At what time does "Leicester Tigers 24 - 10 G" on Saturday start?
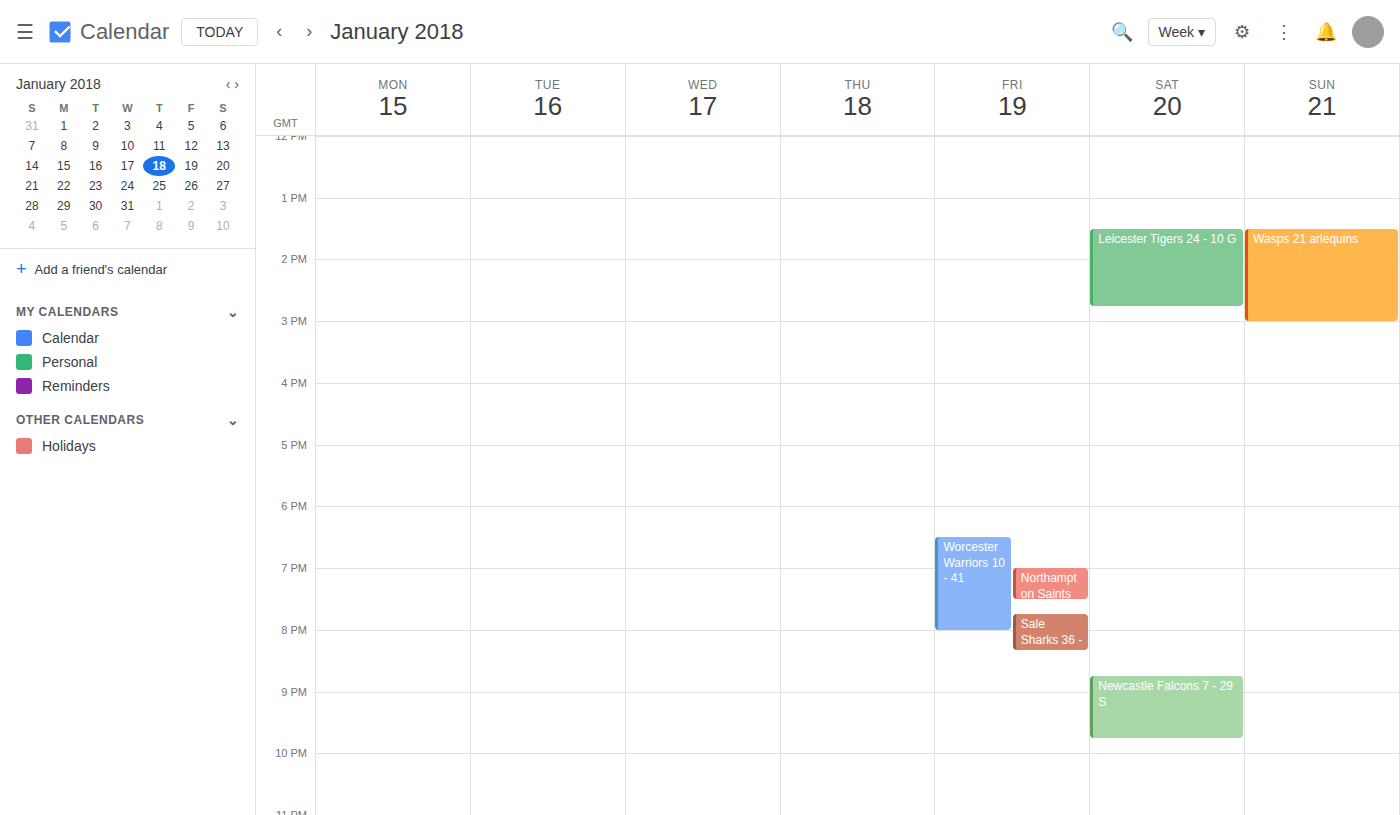
1:30 PM